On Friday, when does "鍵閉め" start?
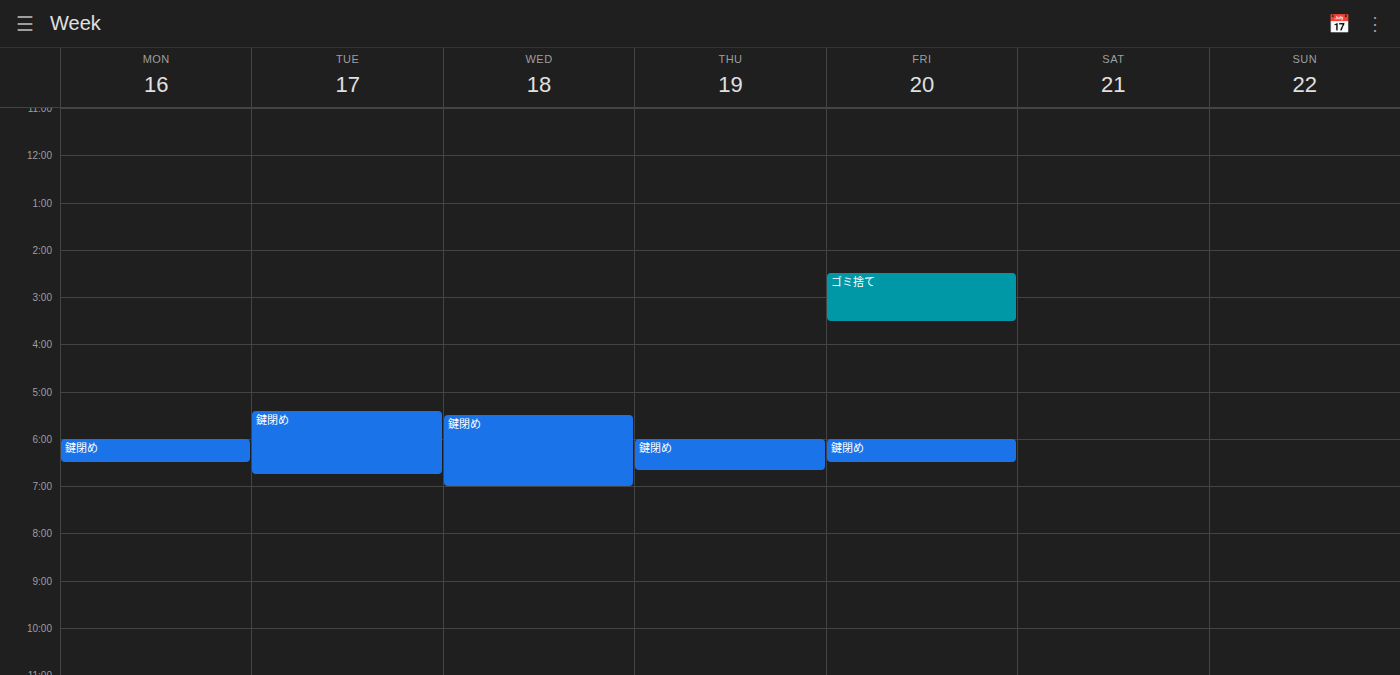
18:00